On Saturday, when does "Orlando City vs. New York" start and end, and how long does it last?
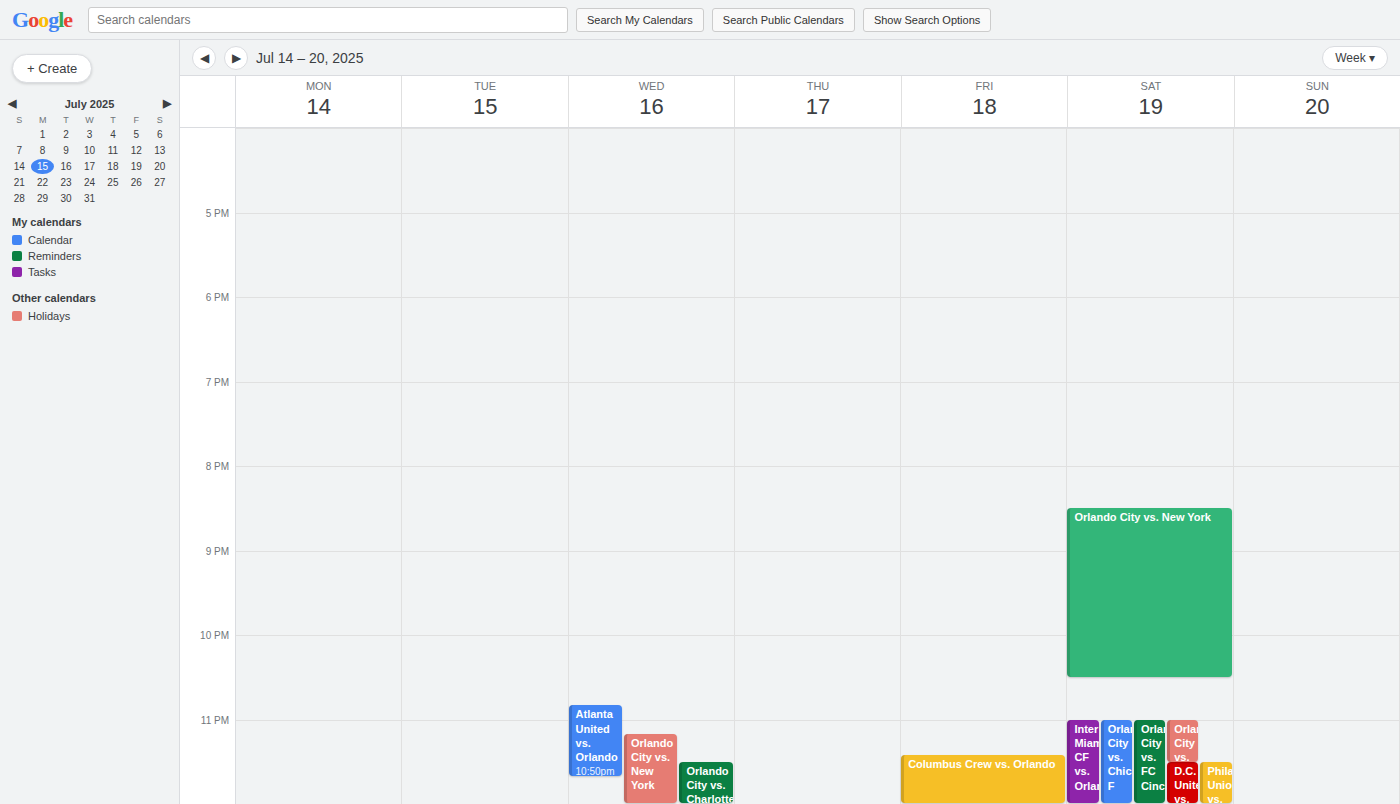
20:30 to 22:30, 2 hours